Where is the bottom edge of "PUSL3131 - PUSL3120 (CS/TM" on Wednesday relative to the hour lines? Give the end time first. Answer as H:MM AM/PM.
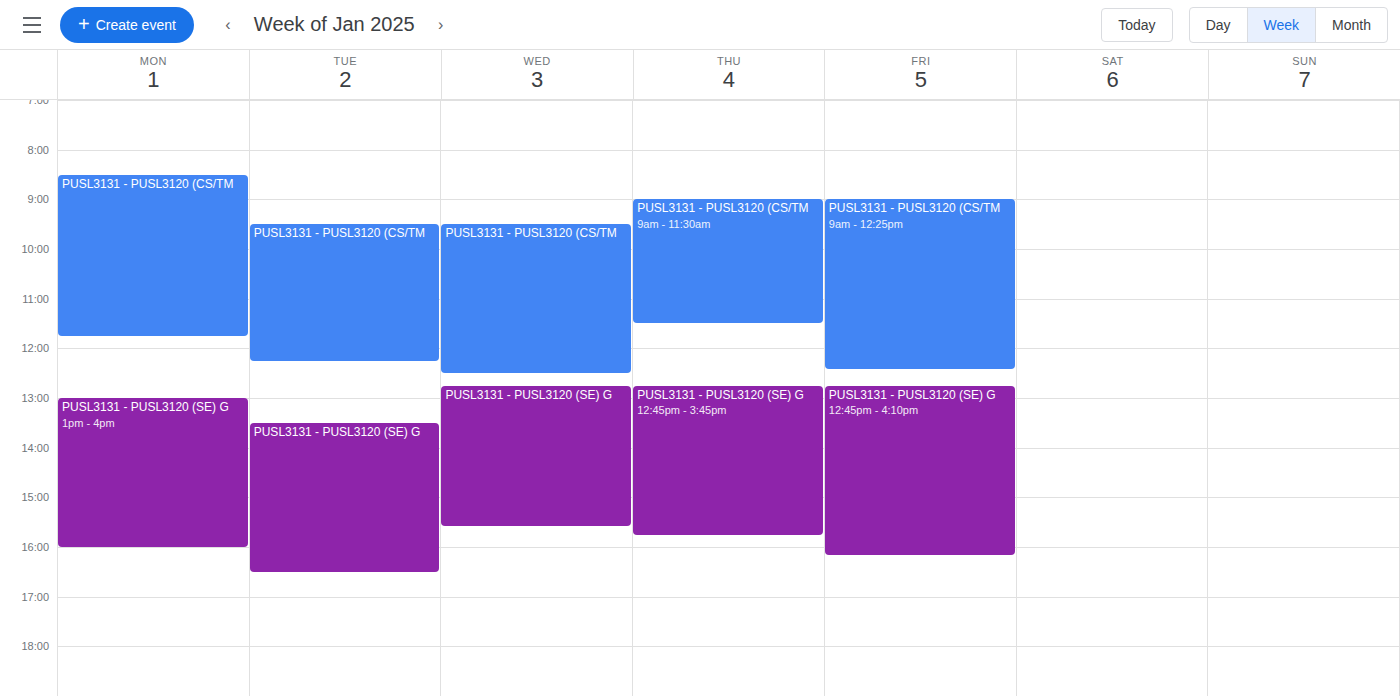
12:30 PM -- halfway between the 12 PM and 1 PM lines.